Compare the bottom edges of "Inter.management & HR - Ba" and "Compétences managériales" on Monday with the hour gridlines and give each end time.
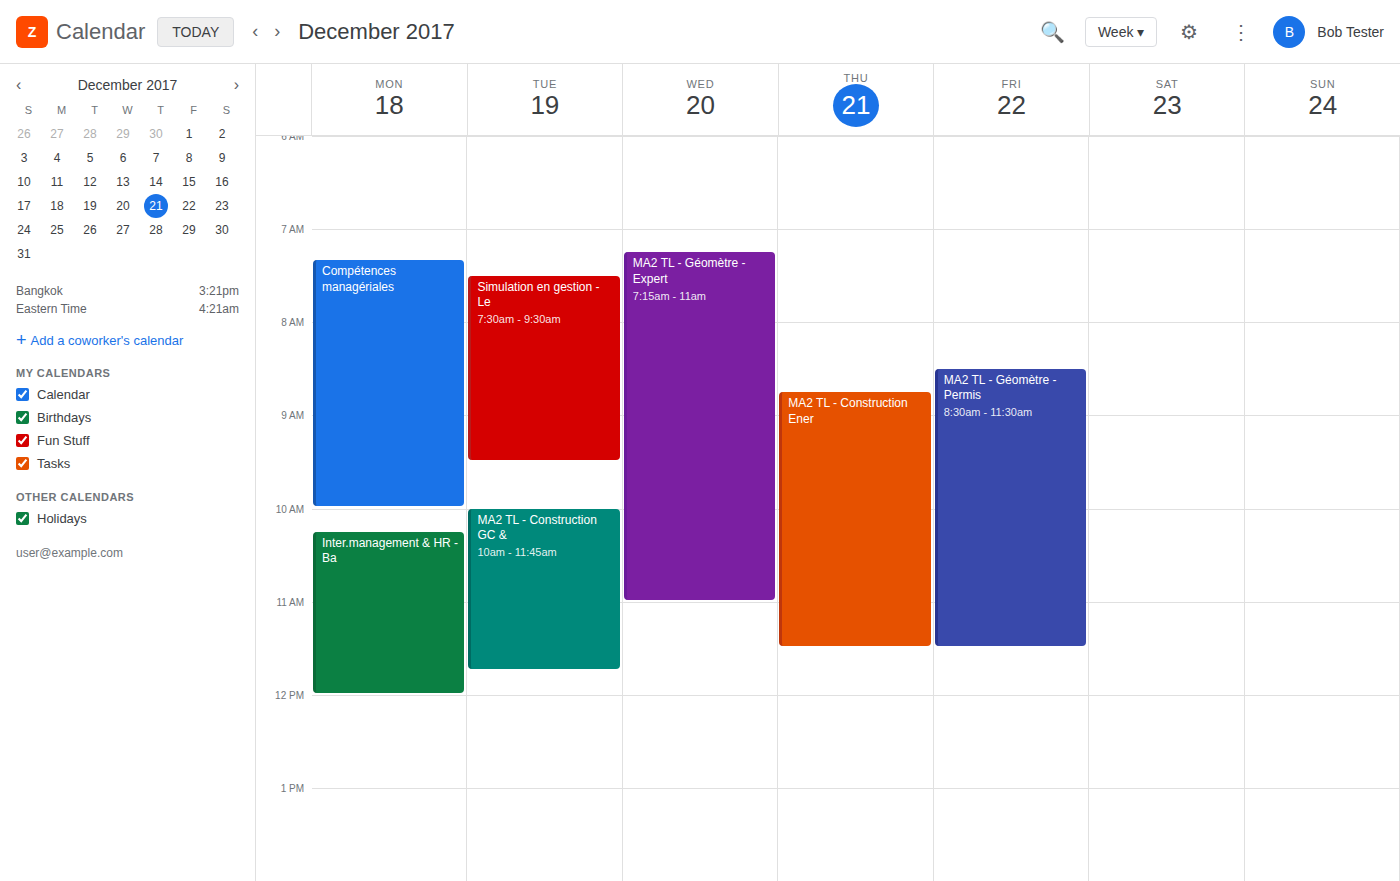
"Inter.management & HR - Ba": 12:00 PM, exactly on the 12 PM line. "Compétences managériales": 10:00 AM, exactly on the 10 AM line.